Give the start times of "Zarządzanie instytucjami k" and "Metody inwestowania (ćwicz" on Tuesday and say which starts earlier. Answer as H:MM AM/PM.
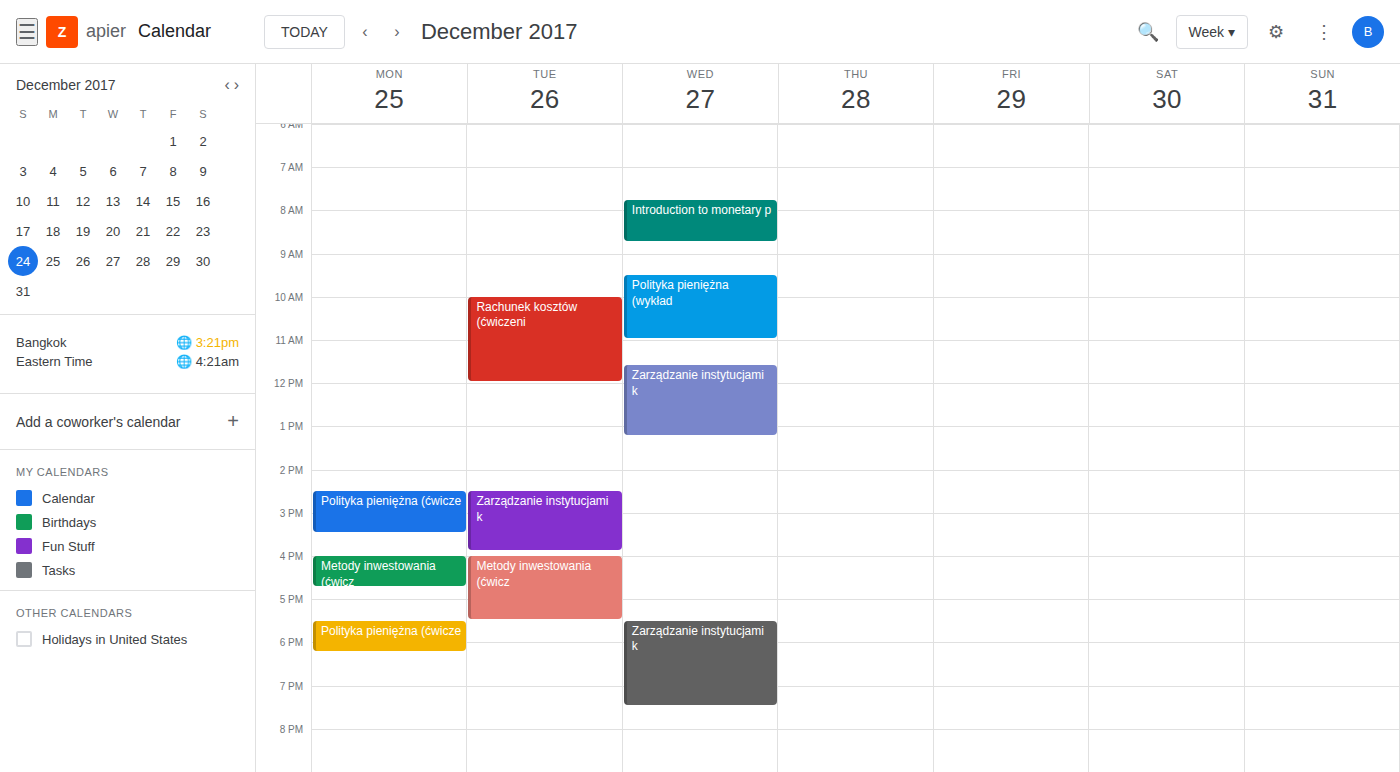
"Zarządzanie instytucjami k" 2:30 PM; "Metody inwestowania (ćwicz" 4:00 PM.